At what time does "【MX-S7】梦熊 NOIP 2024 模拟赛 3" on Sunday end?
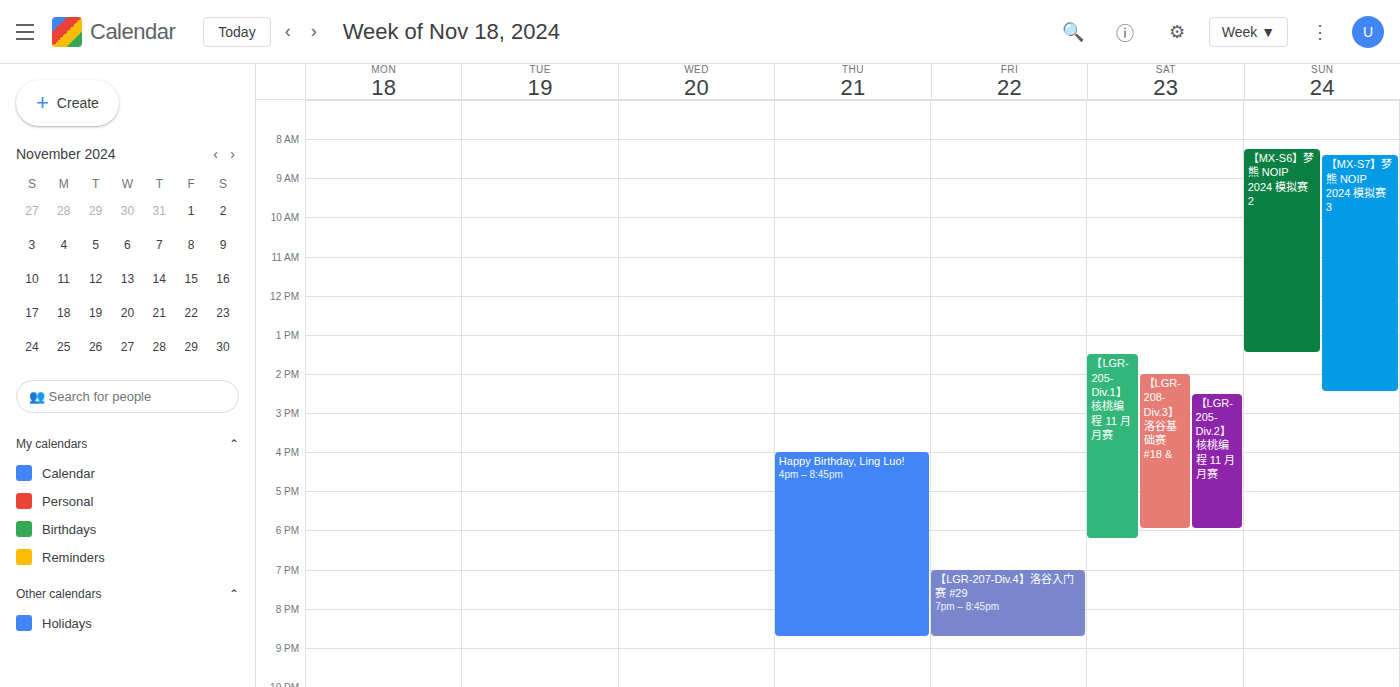
14:30